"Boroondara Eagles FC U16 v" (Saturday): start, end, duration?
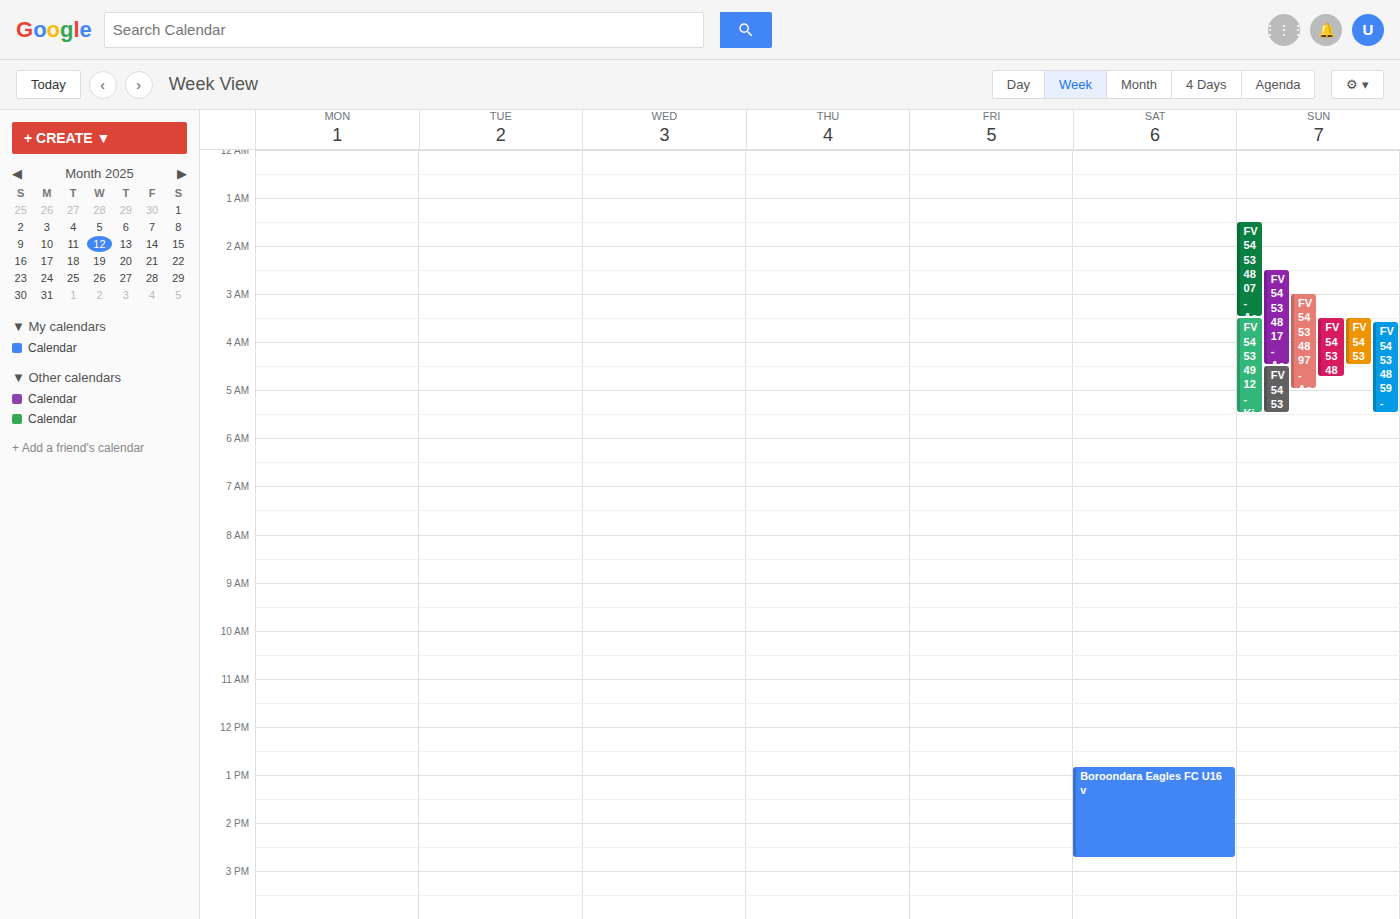
12:50 PM to 2:45 PM, 1 hour 55 minutes